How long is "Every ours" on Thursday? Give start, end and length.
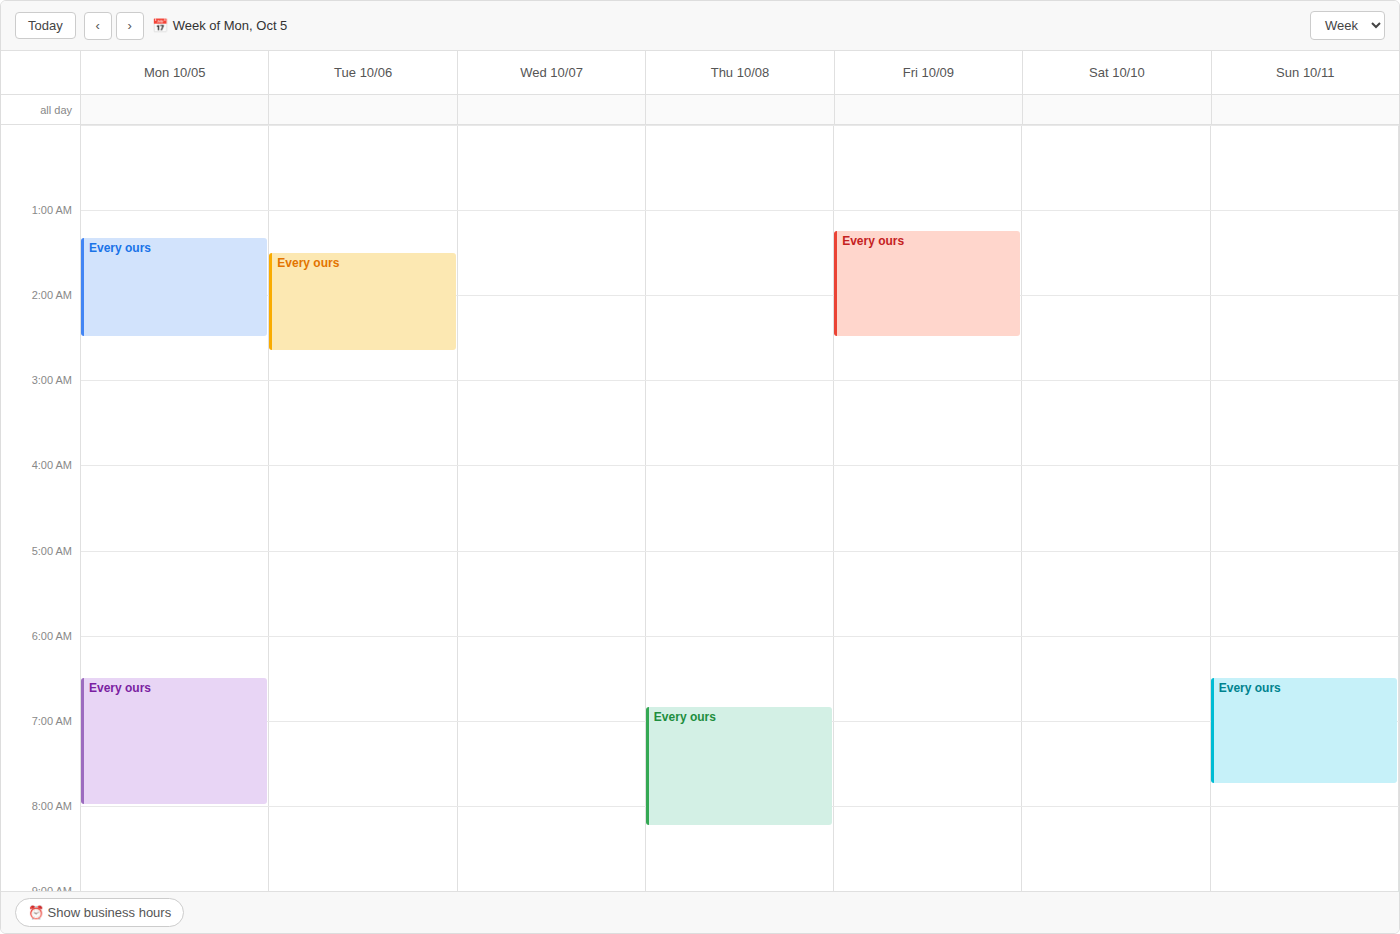
6:50 AM to 8:15 AM, 1 hour 25 minutes